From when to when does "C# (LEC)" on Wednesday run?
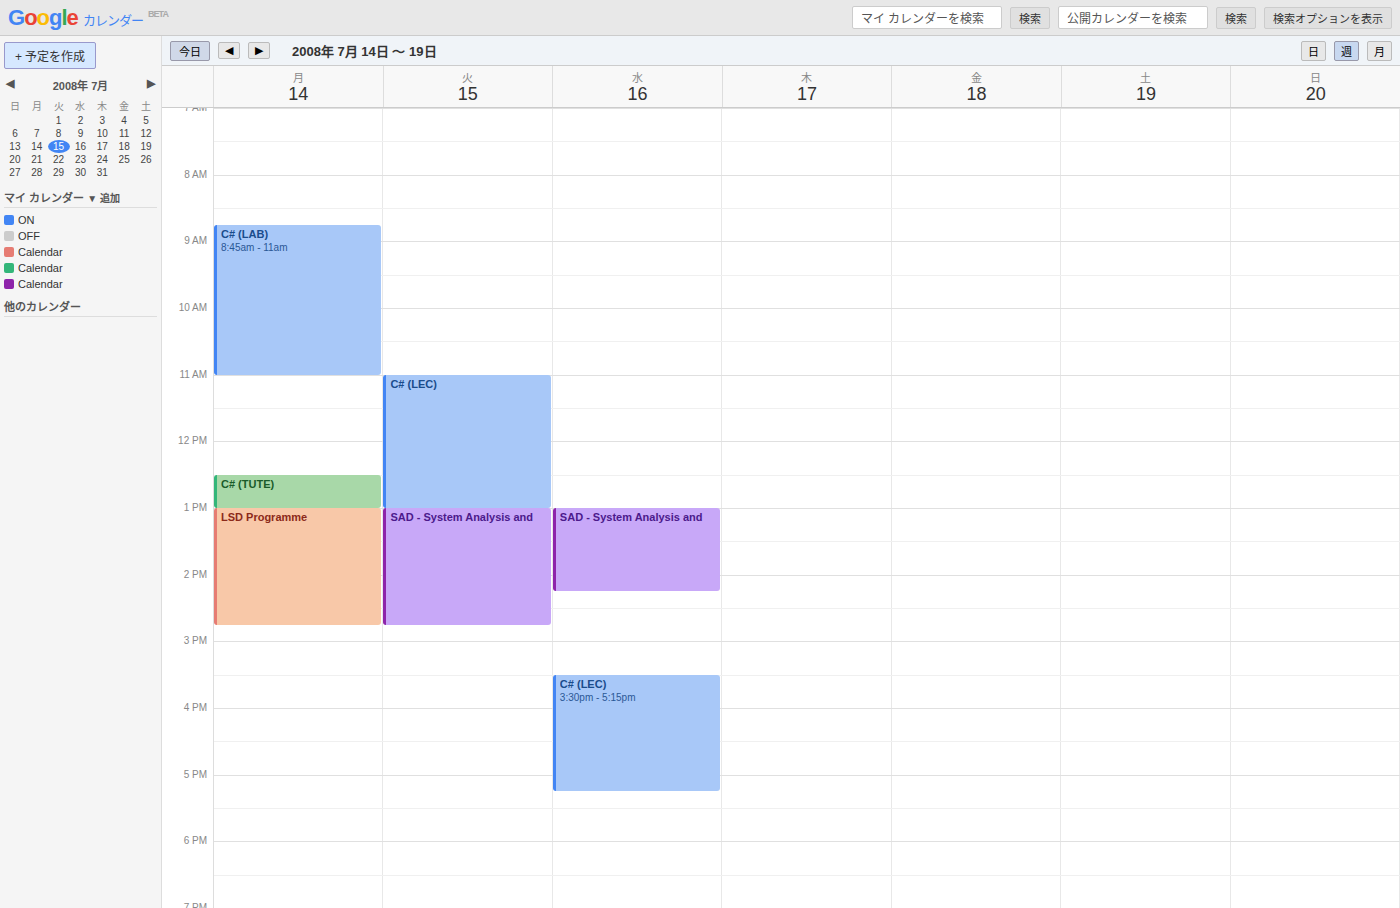
3:30 PM to 5:15 PM